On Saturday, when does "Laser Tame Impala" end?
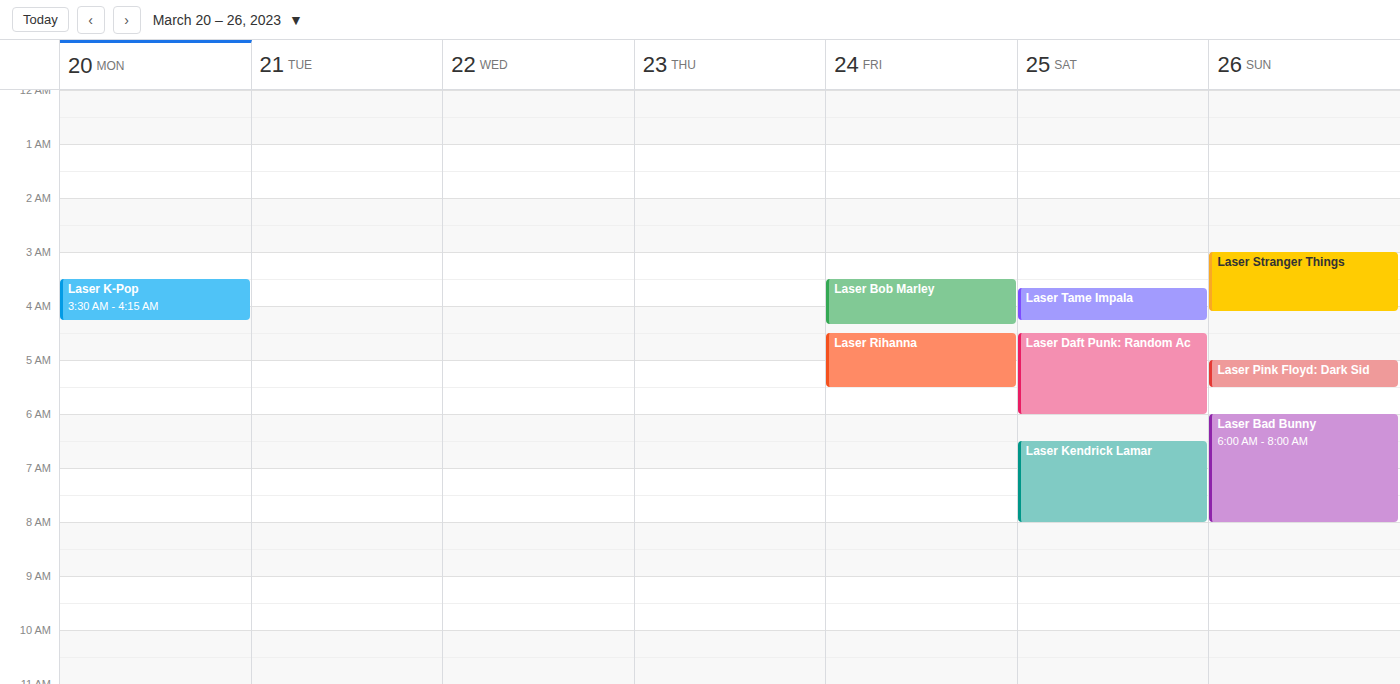
4:15 AM